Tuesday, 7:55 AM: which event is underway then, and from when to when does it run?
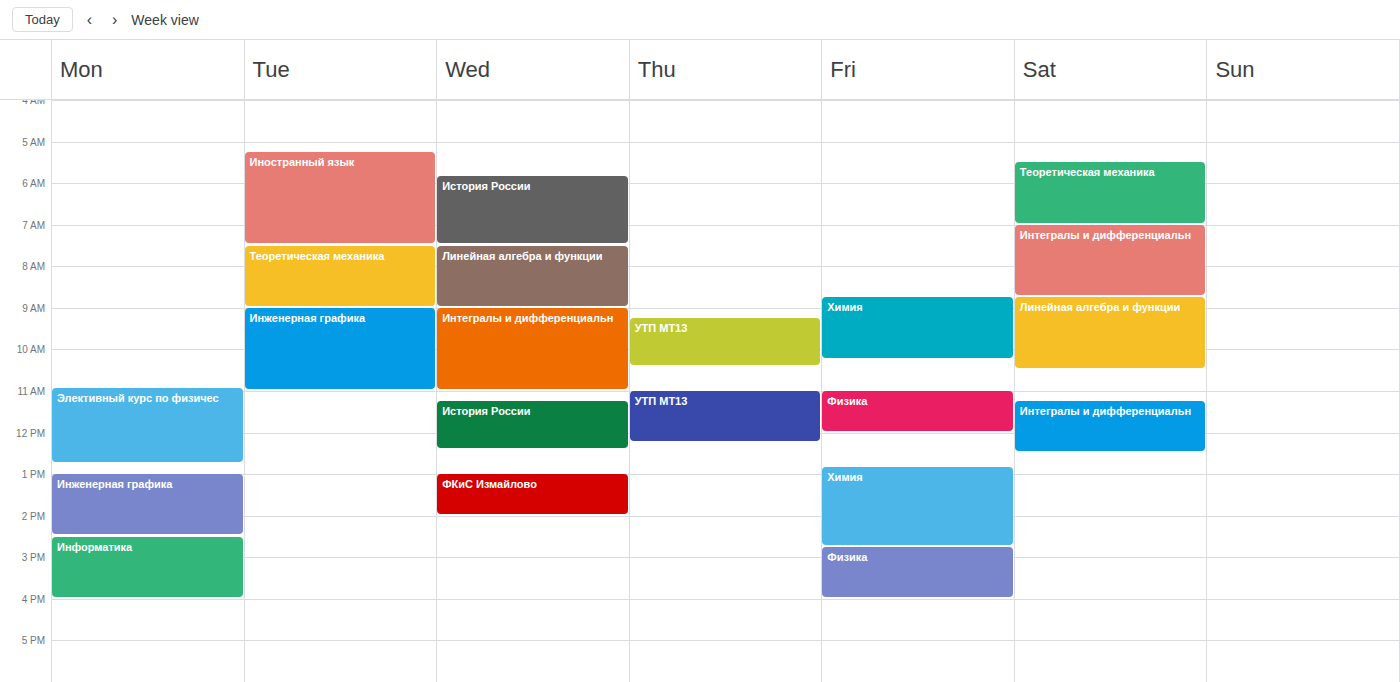
"Теоретическая механика", 7:30 AM to 9:00 AM